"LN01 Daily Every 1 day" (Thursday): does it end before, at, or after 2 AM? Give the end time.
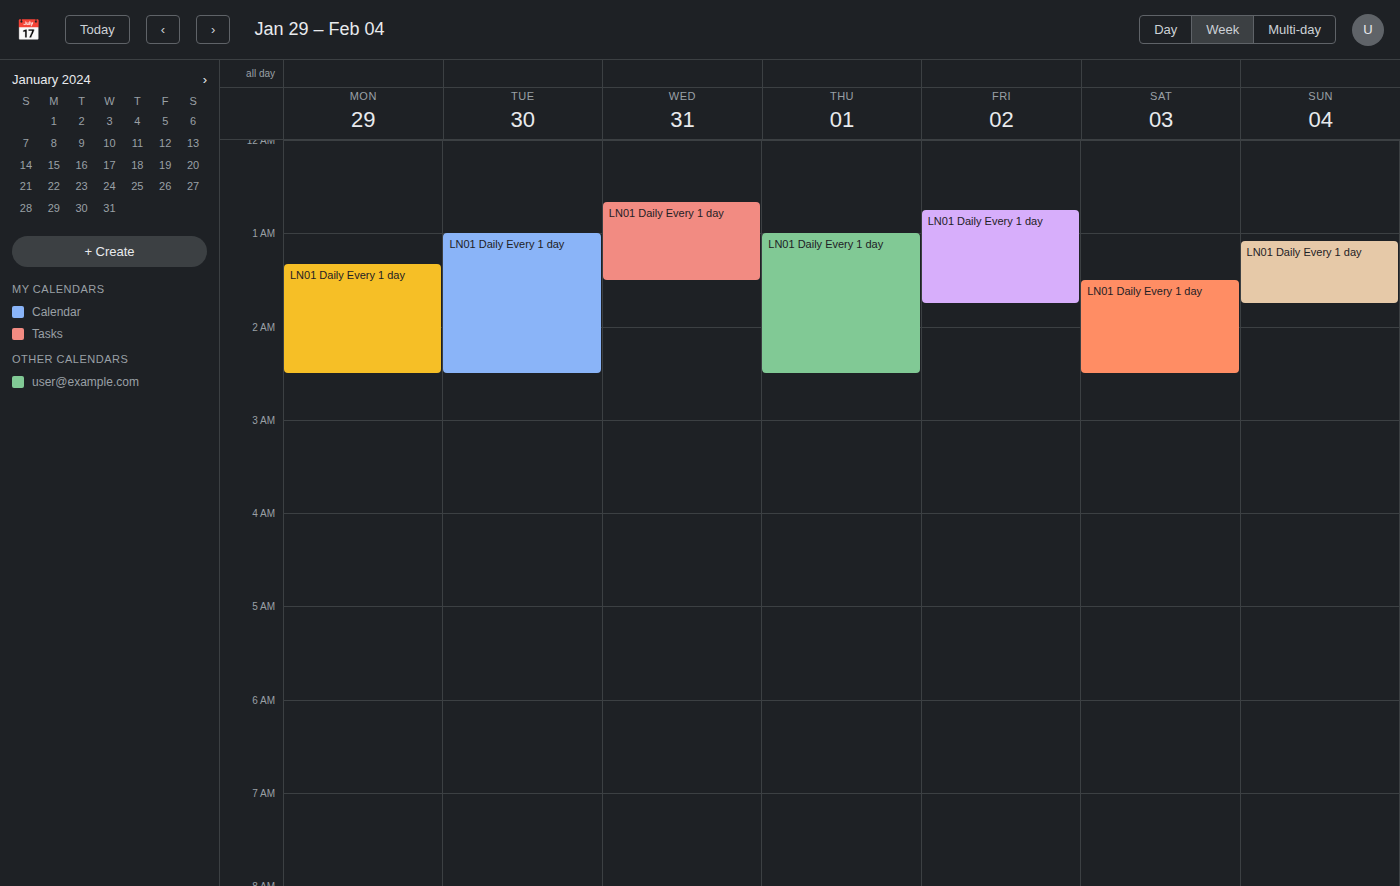
2:30 AM -- after 2 AM, 30 minutes below the 2 AM line.